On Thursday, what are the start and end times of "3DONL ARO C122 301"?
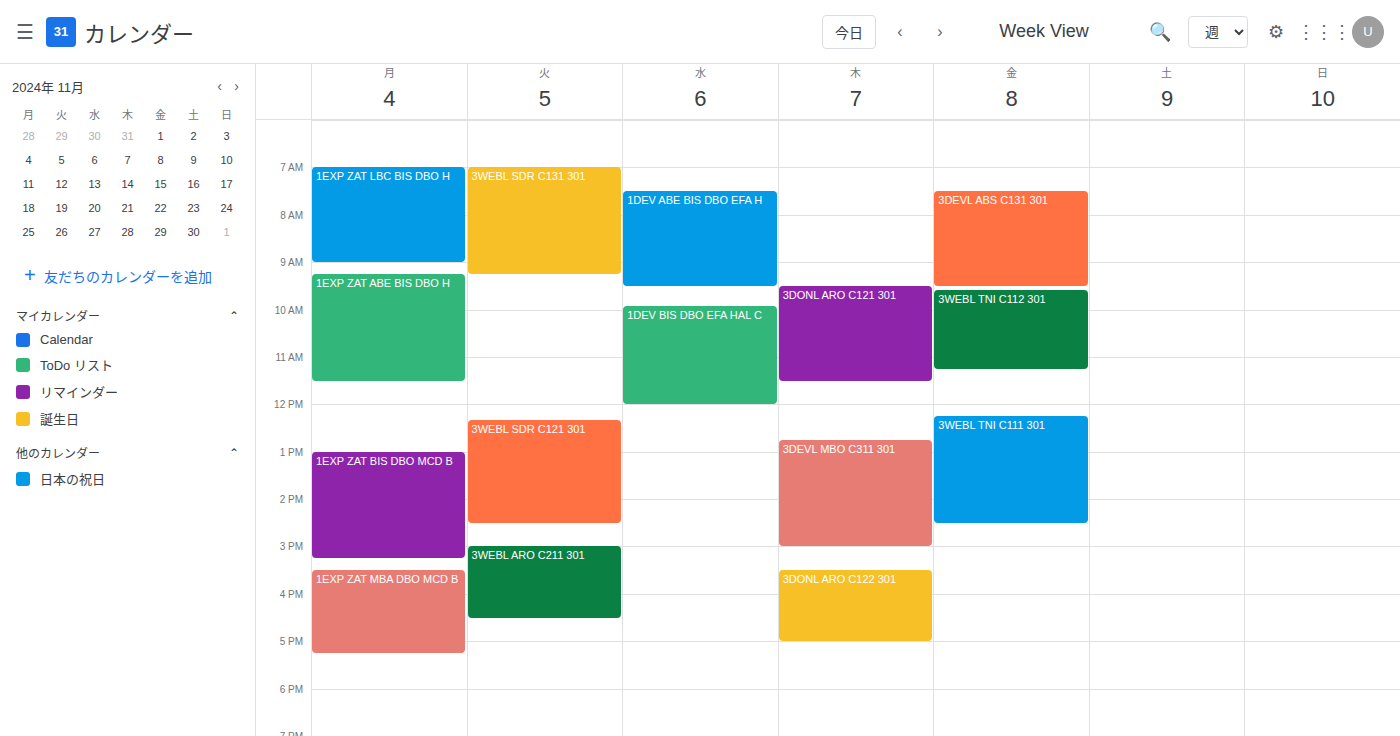
3:30 PM to 5:00 PM